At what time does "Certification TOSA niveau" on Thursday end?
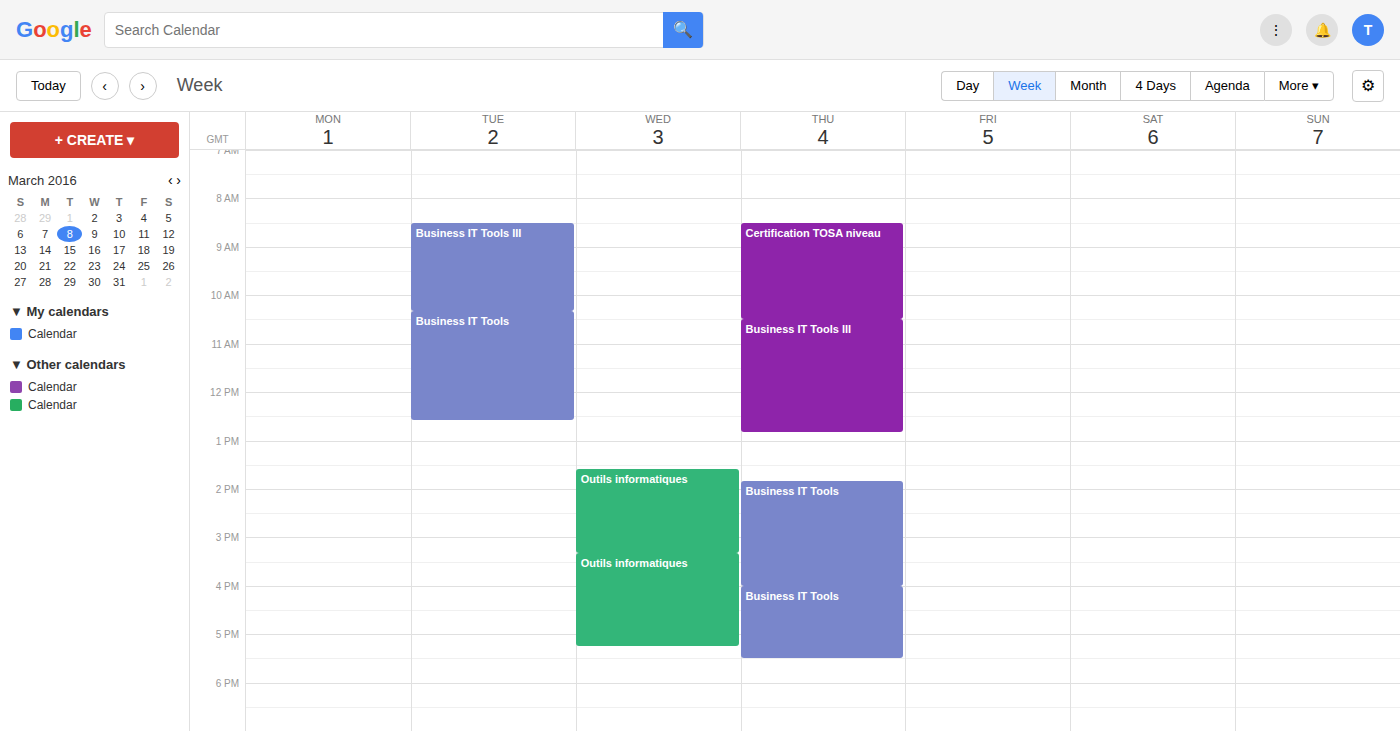
10:30 AM